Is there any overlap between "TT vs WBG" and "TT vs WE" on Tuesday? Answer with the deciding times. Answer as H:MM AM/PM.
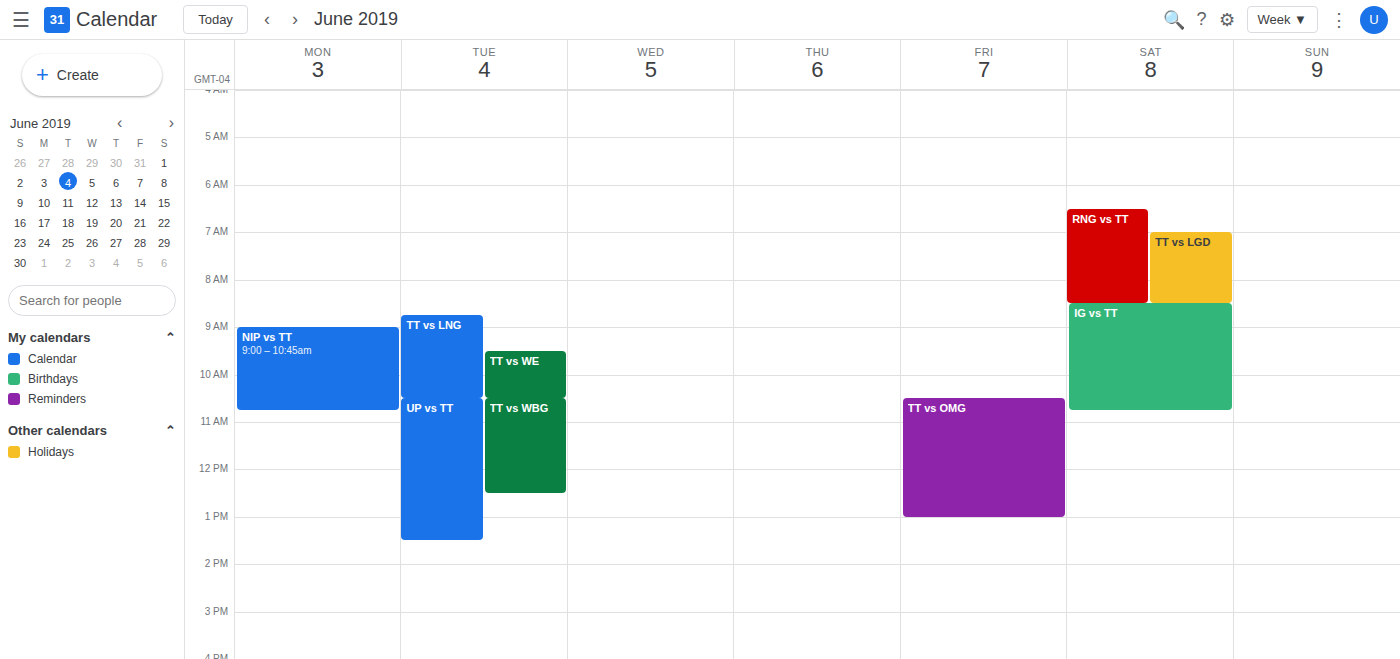
"TT vs WE" ends at 10:30 AM, exactly when "TT vs WBG" starts -- they touch but do not overlap.